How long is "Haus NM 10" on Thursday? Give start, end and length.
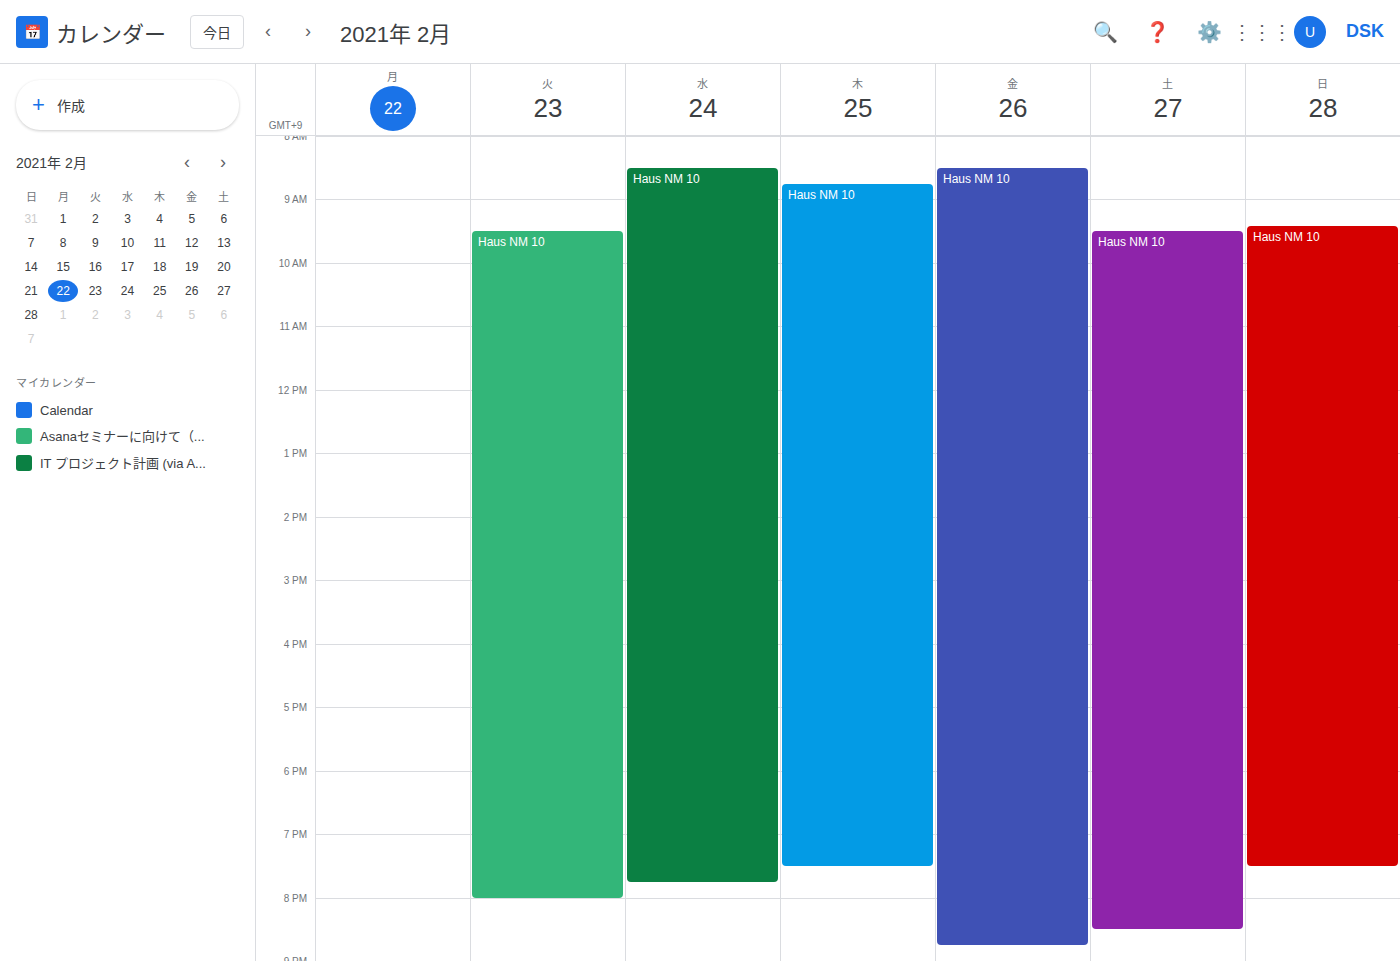
8:45 AM to 7:30 PM, 10 hours 45 minutes